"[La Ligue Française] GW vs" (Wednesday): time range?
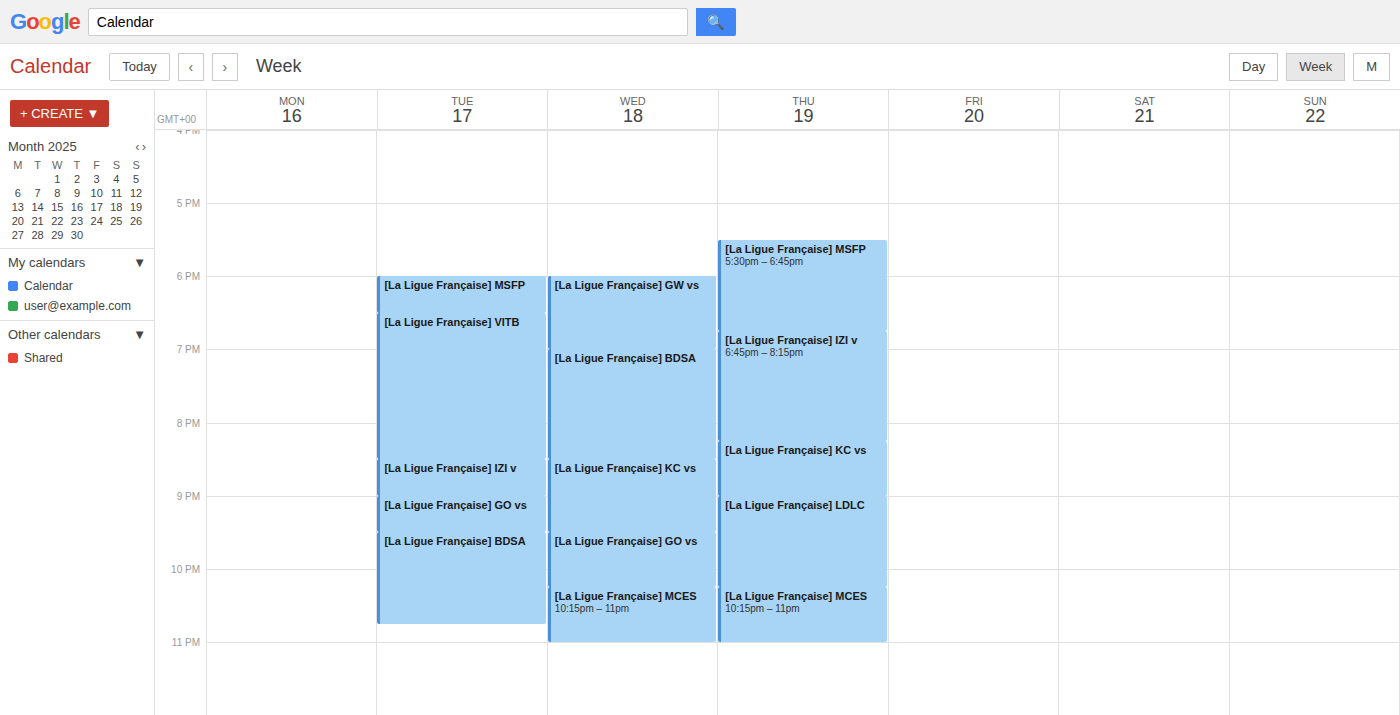
6:00 PM to 7:00 PM